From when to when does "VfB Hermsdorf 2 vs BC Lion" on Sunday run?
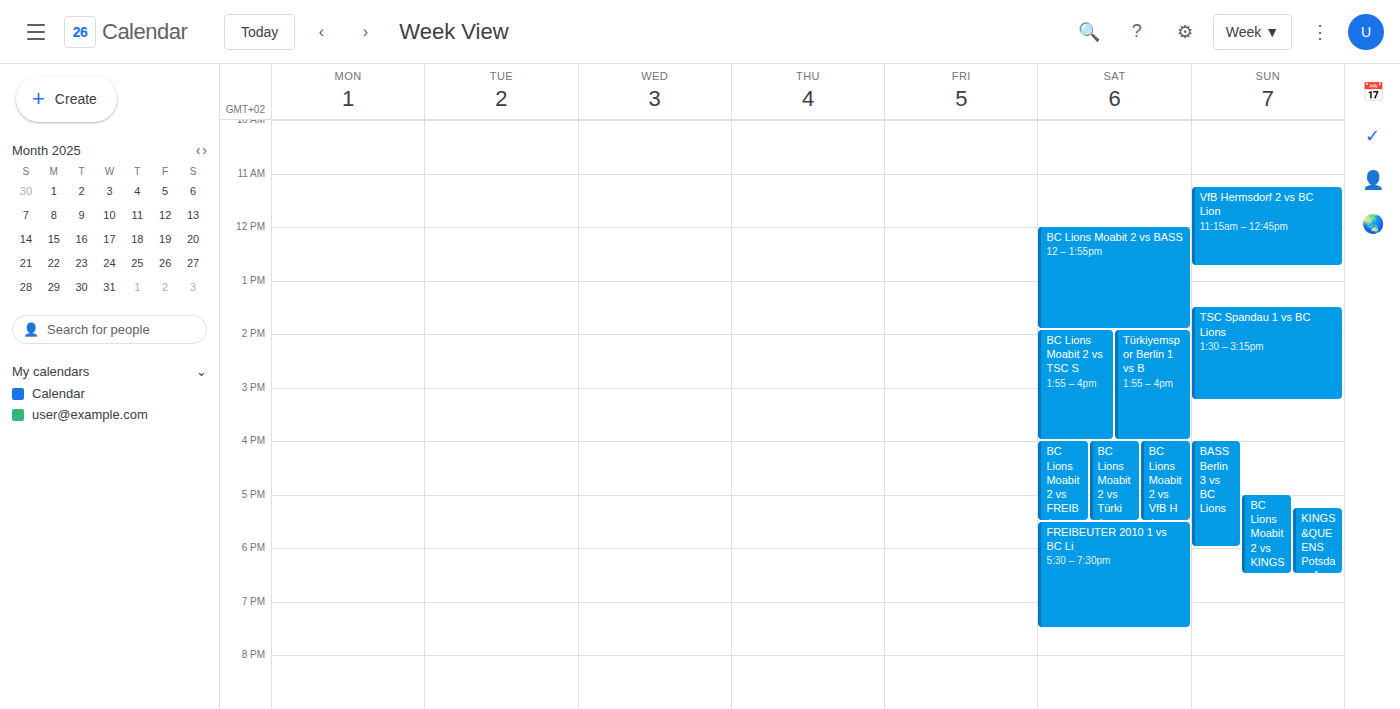
11:15 AM to 12:45 PM